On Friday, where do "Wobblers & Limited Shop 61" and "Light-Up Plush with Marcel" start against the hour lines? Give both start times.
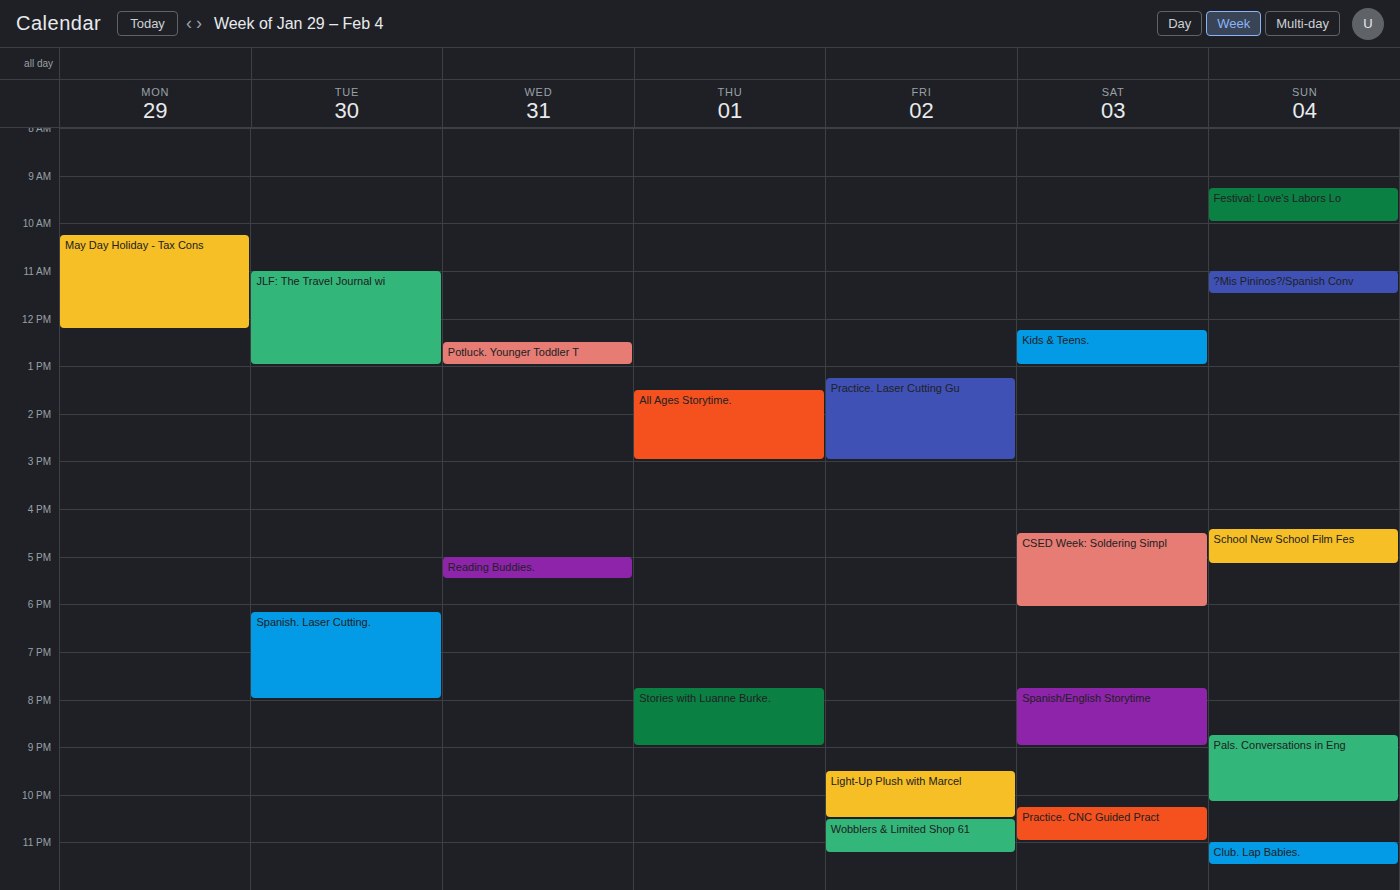
"Wobblers & Limited Shop 61": 10:30 PM, halfway between the 10 PM and 11 PM lines. "Light-Up Plush with Marcel": 9:30 PM, halfway between the 9 PM and 10 PM lines.